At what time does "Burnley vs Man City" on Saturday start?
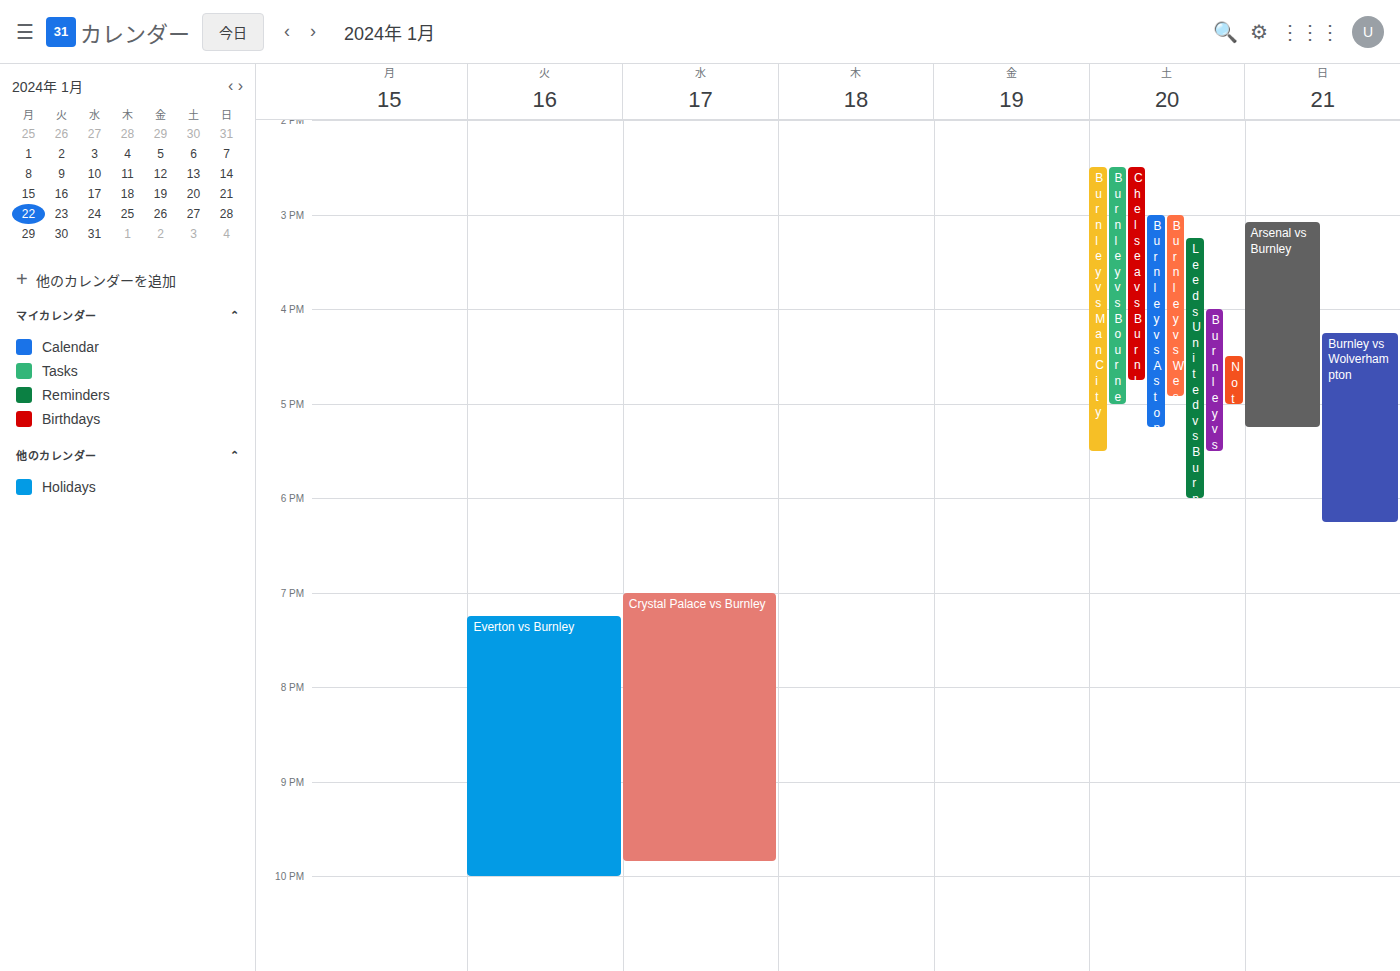
2:30 PM